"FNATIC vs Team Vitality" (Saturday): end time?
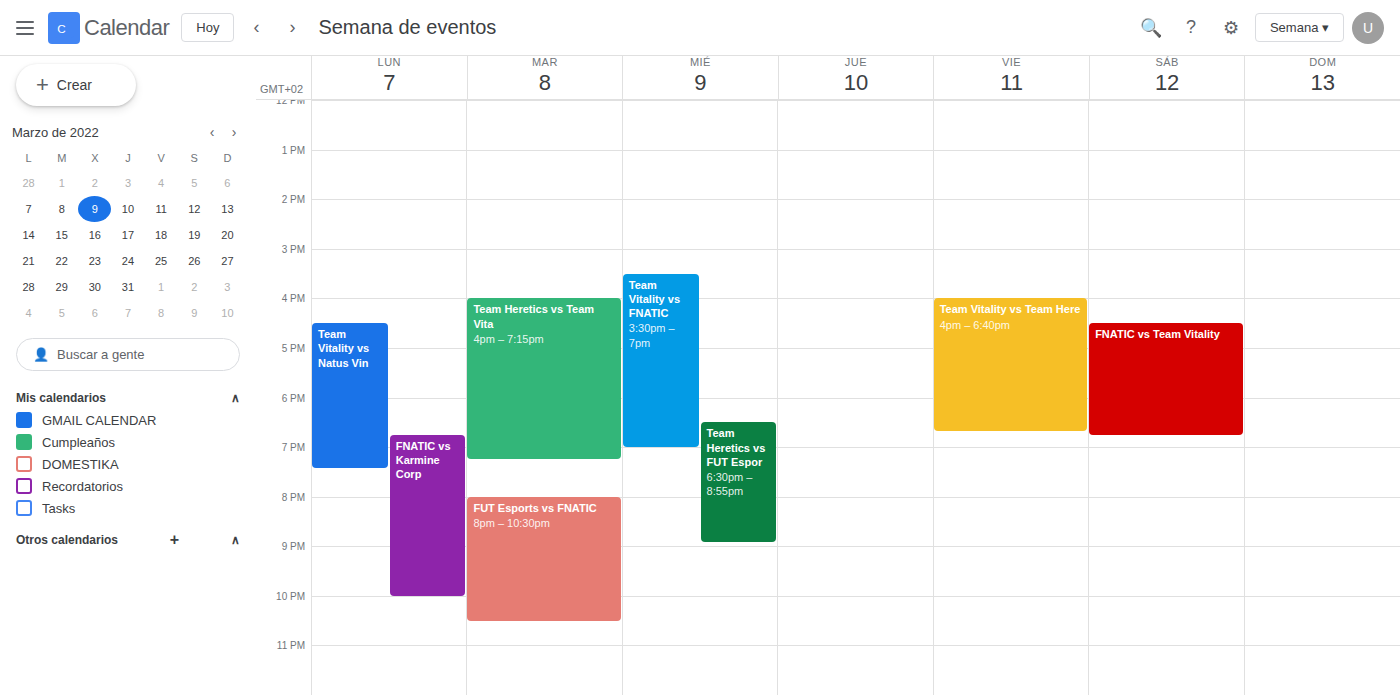
6:45 PM